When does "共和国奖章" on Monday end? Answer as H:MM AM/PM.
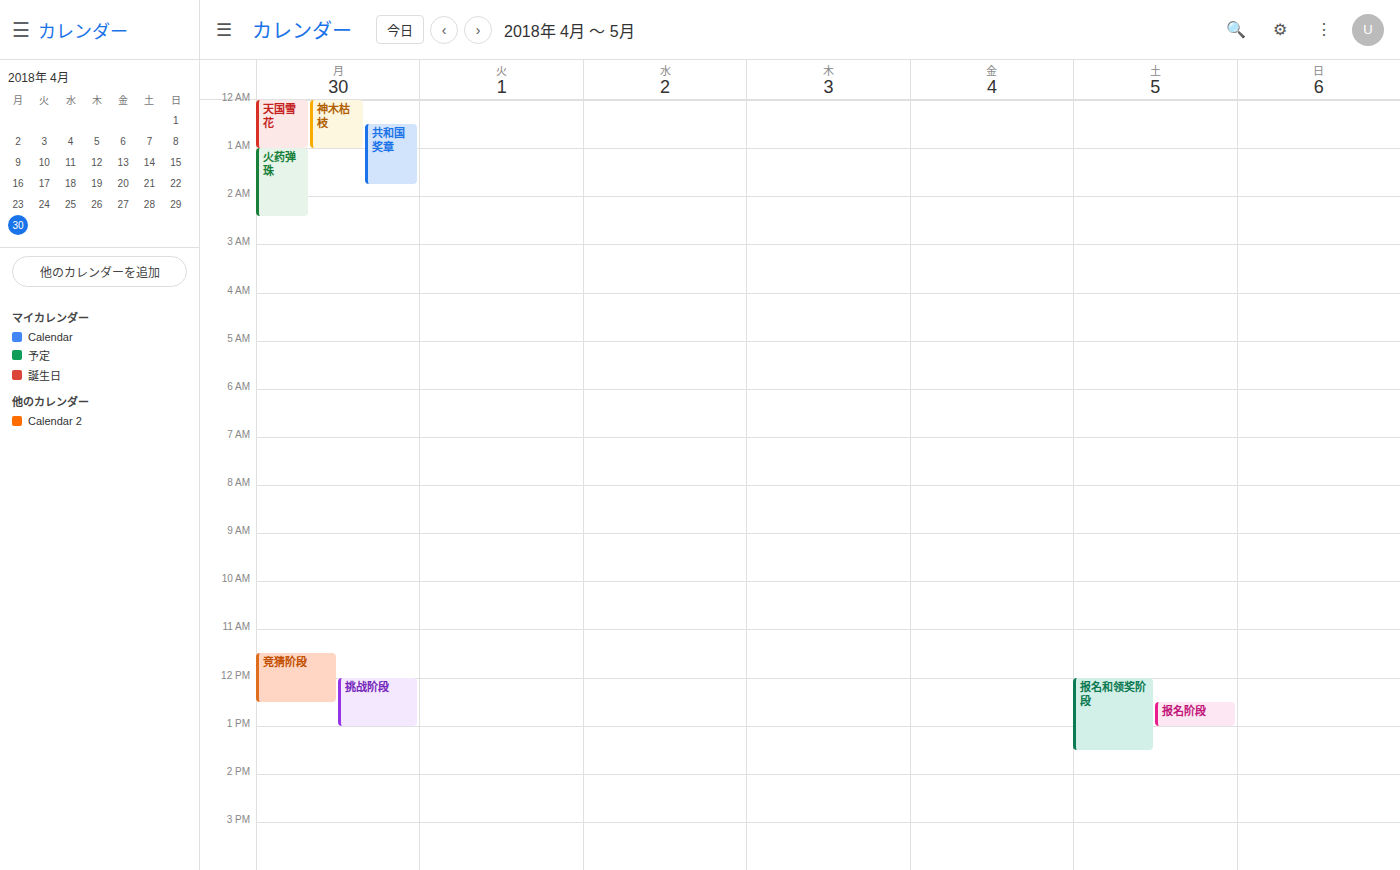
1:45 AM